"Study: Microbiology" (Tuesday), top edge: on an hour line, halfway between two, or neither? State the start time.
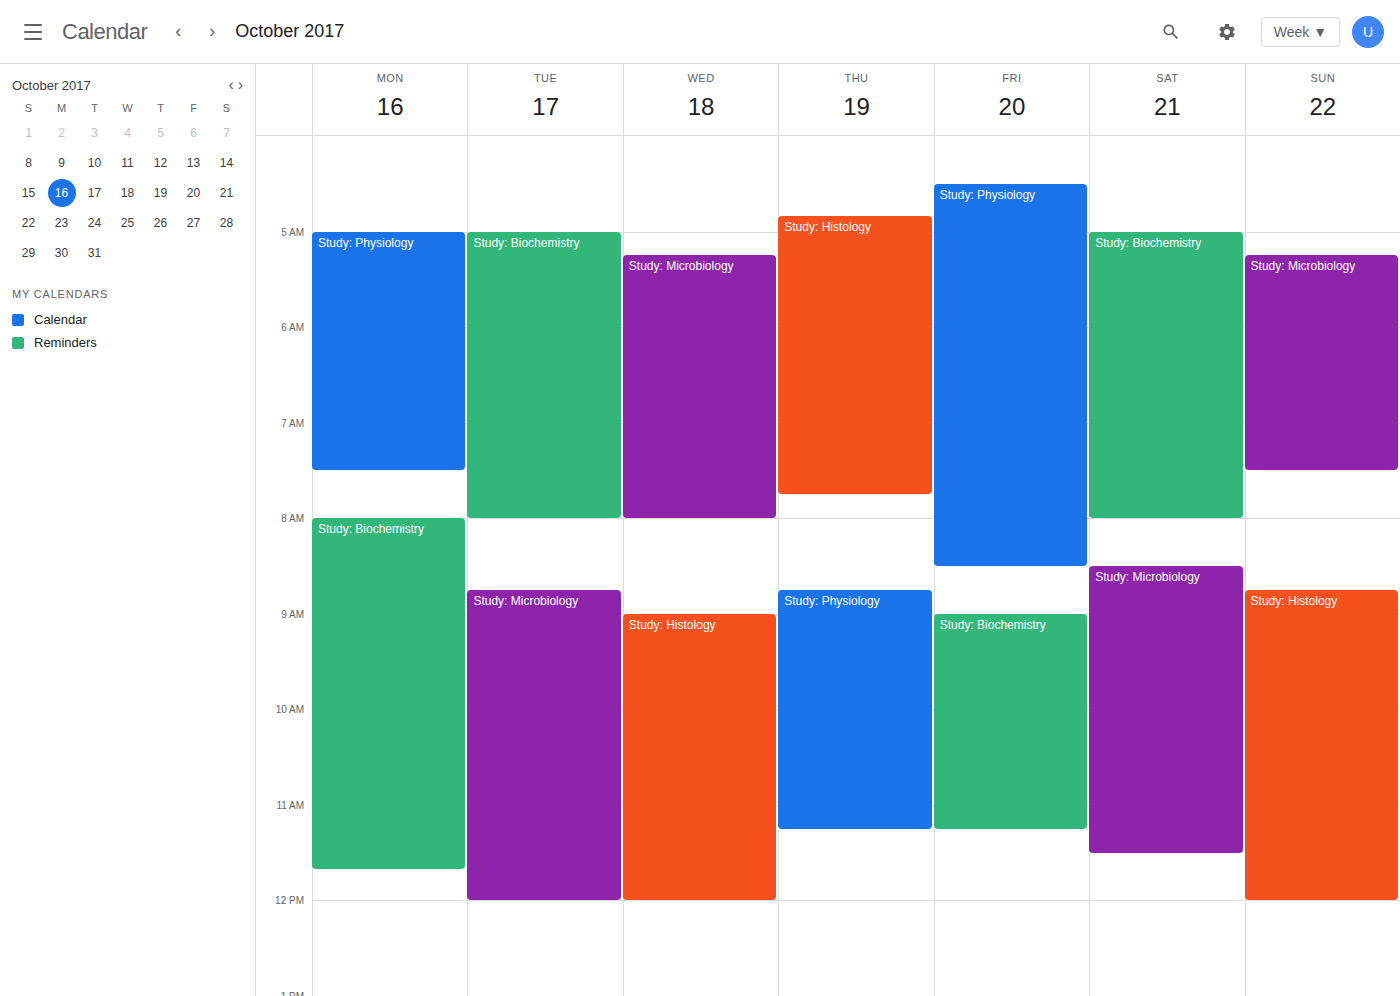
8:45 AM -- neither: three quarters of the way from the 8 AM line to the 9 AM line.